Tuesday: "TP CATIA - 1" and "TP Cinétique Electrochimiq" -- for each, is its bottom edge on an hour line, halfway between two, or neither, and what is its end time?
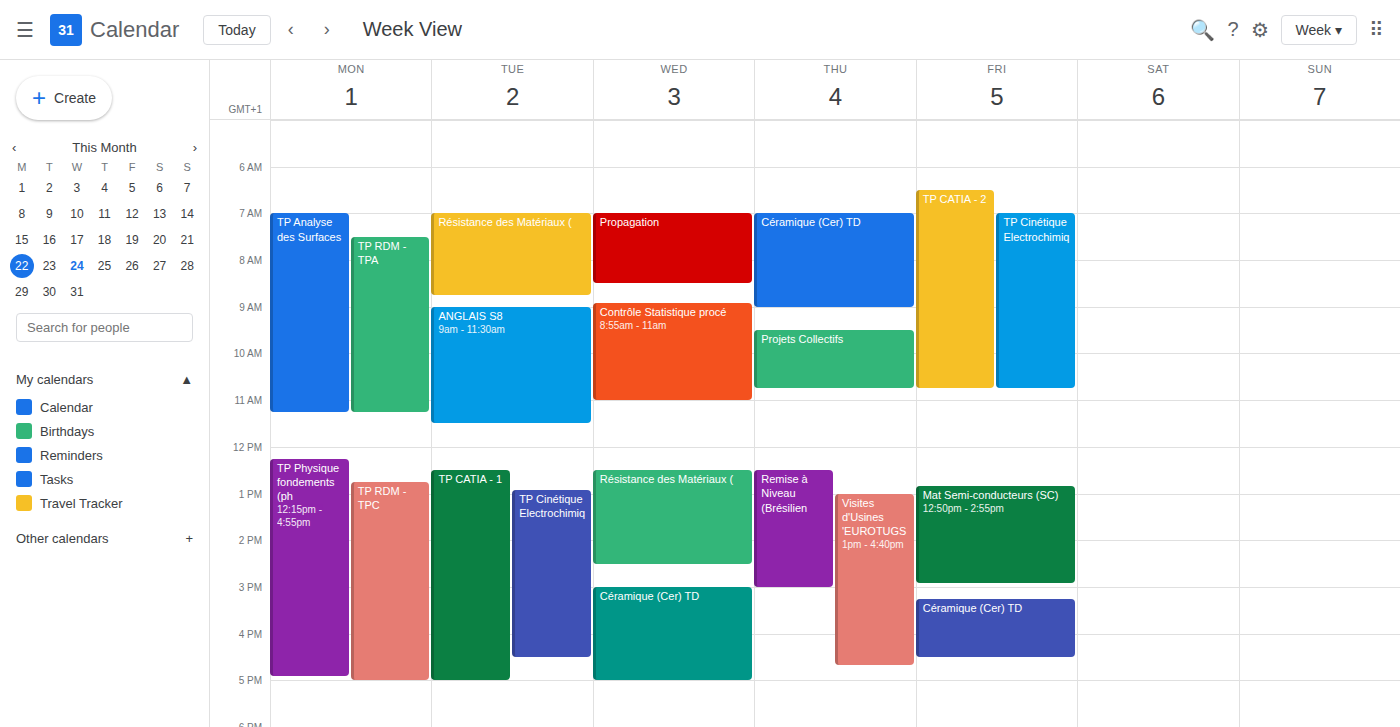
"TP CATIA - 1": 5:00 PM, exactly on the 5 PM line. "TP Cinétique Electrochimiq": 4:30 PM, halfway between the 4 PM and 5 PM lines.